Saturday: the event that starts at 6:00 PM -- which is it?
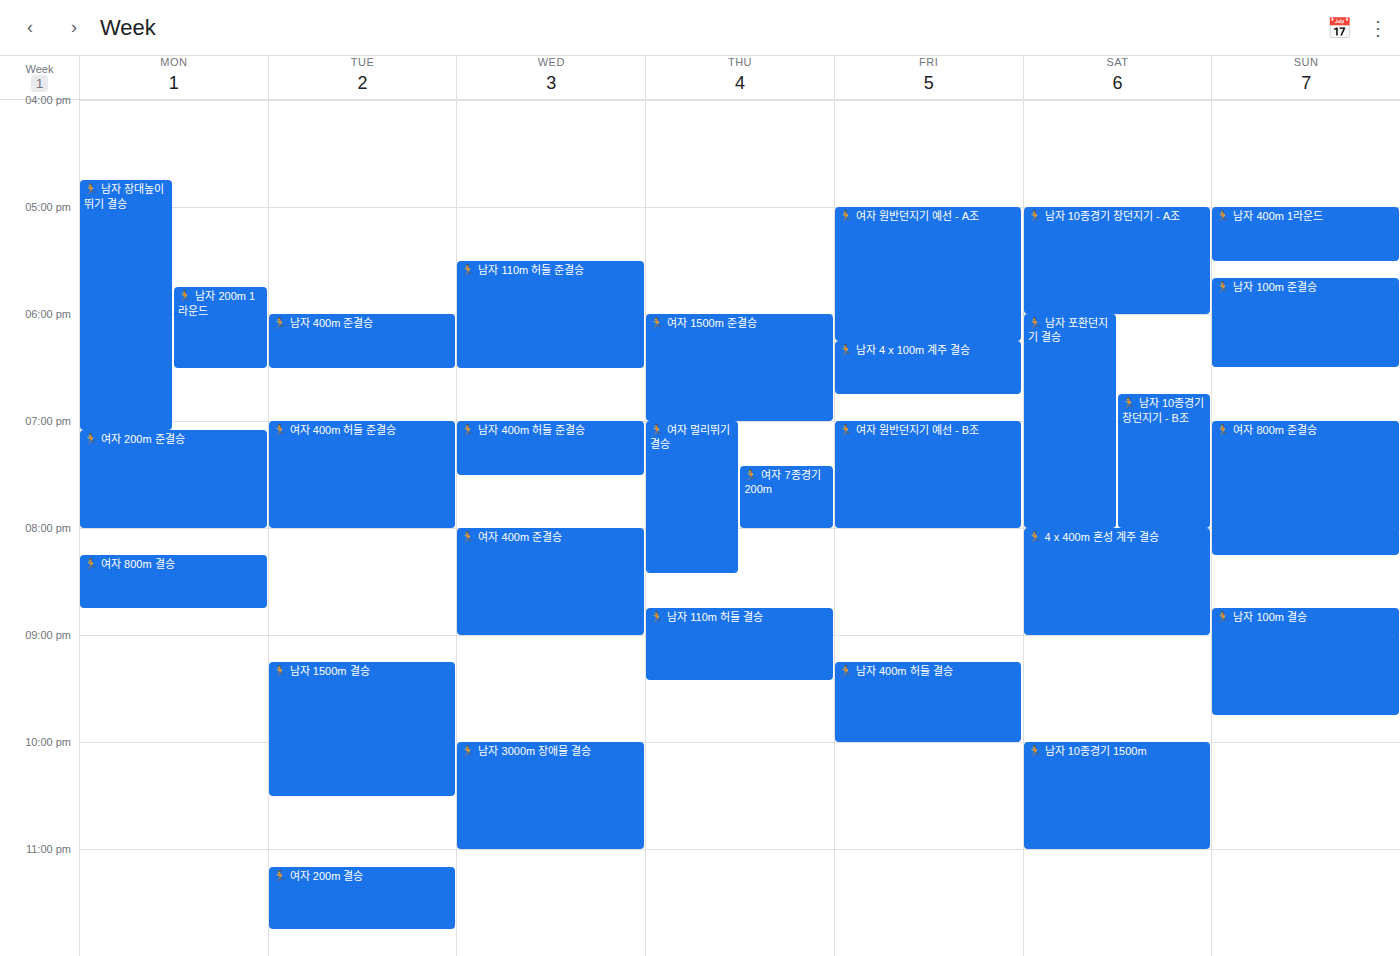
"🏃 남자 포환던지기 결승"